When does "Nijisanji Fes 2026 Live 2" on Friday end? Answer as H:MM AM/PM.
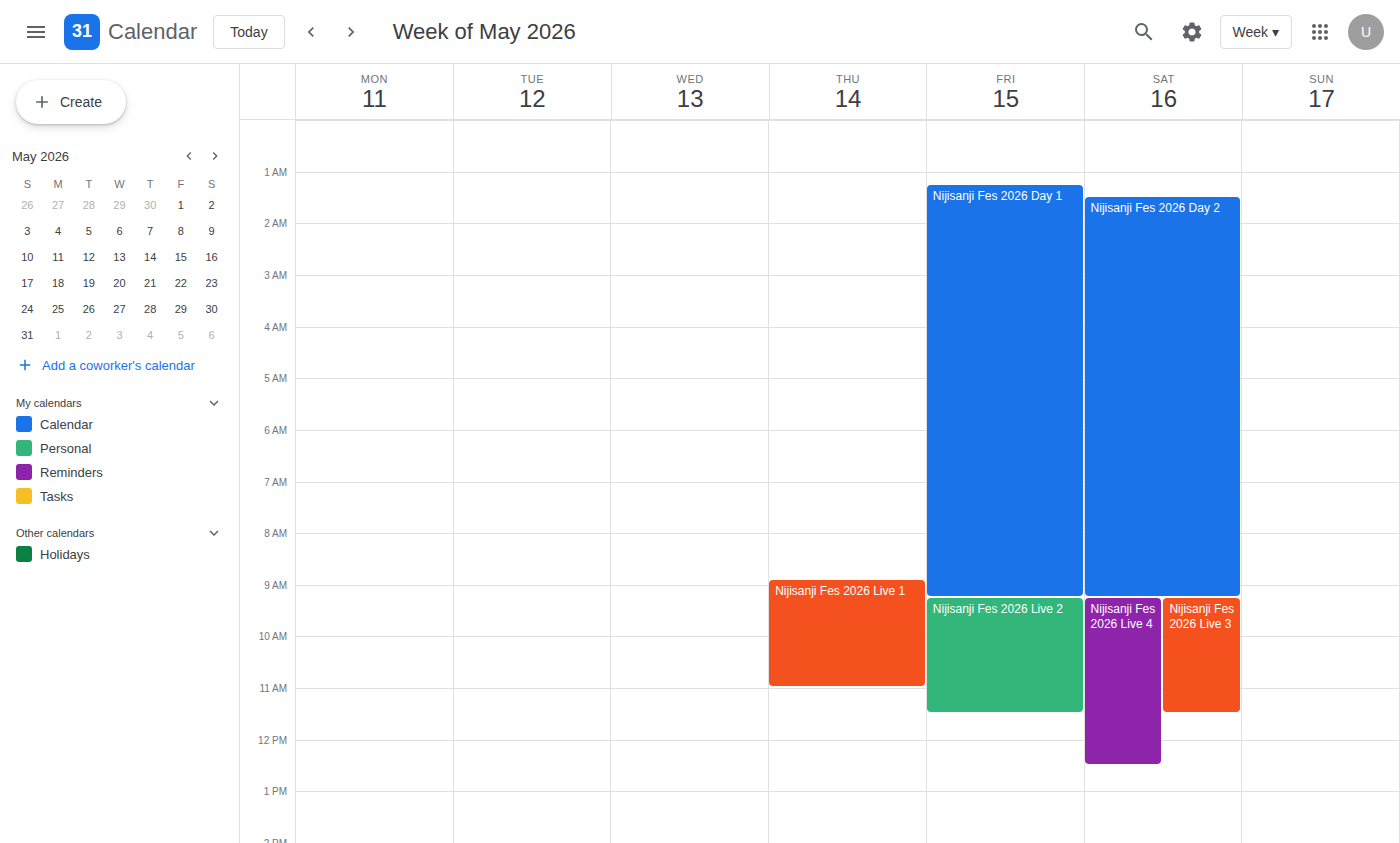
11:30 AM